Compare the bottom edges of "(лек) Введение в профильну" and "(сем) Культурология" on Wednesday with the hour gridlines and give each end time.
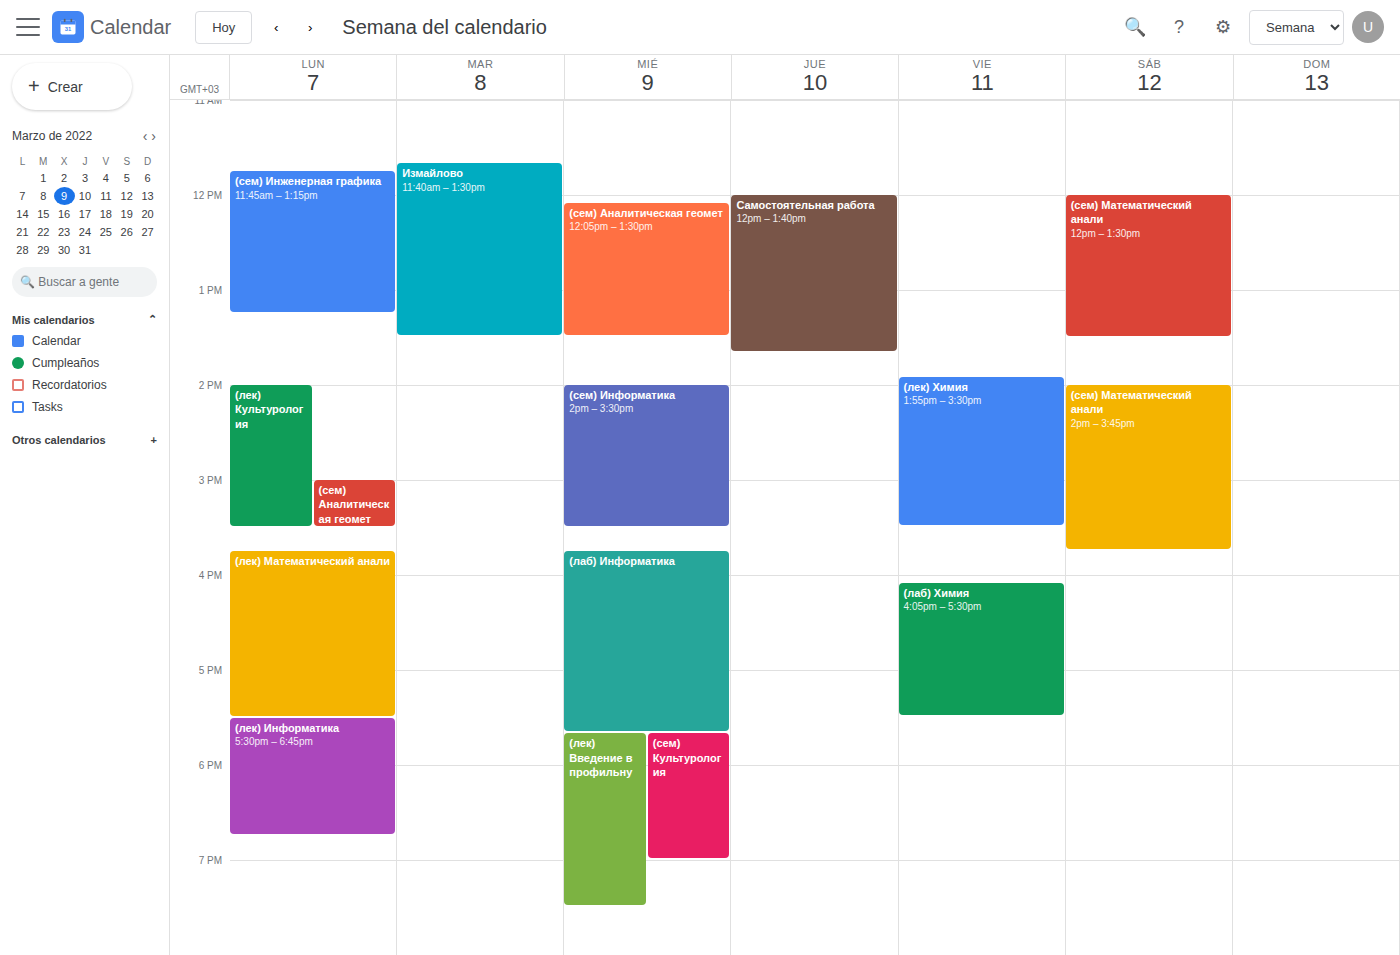
"(лек) Введение в профильну": 7:30 PM, halfway between the 7 PM and 8 PM lines. "(сем) Культурология": 7:00 PM, exactly on the 7 PM line.